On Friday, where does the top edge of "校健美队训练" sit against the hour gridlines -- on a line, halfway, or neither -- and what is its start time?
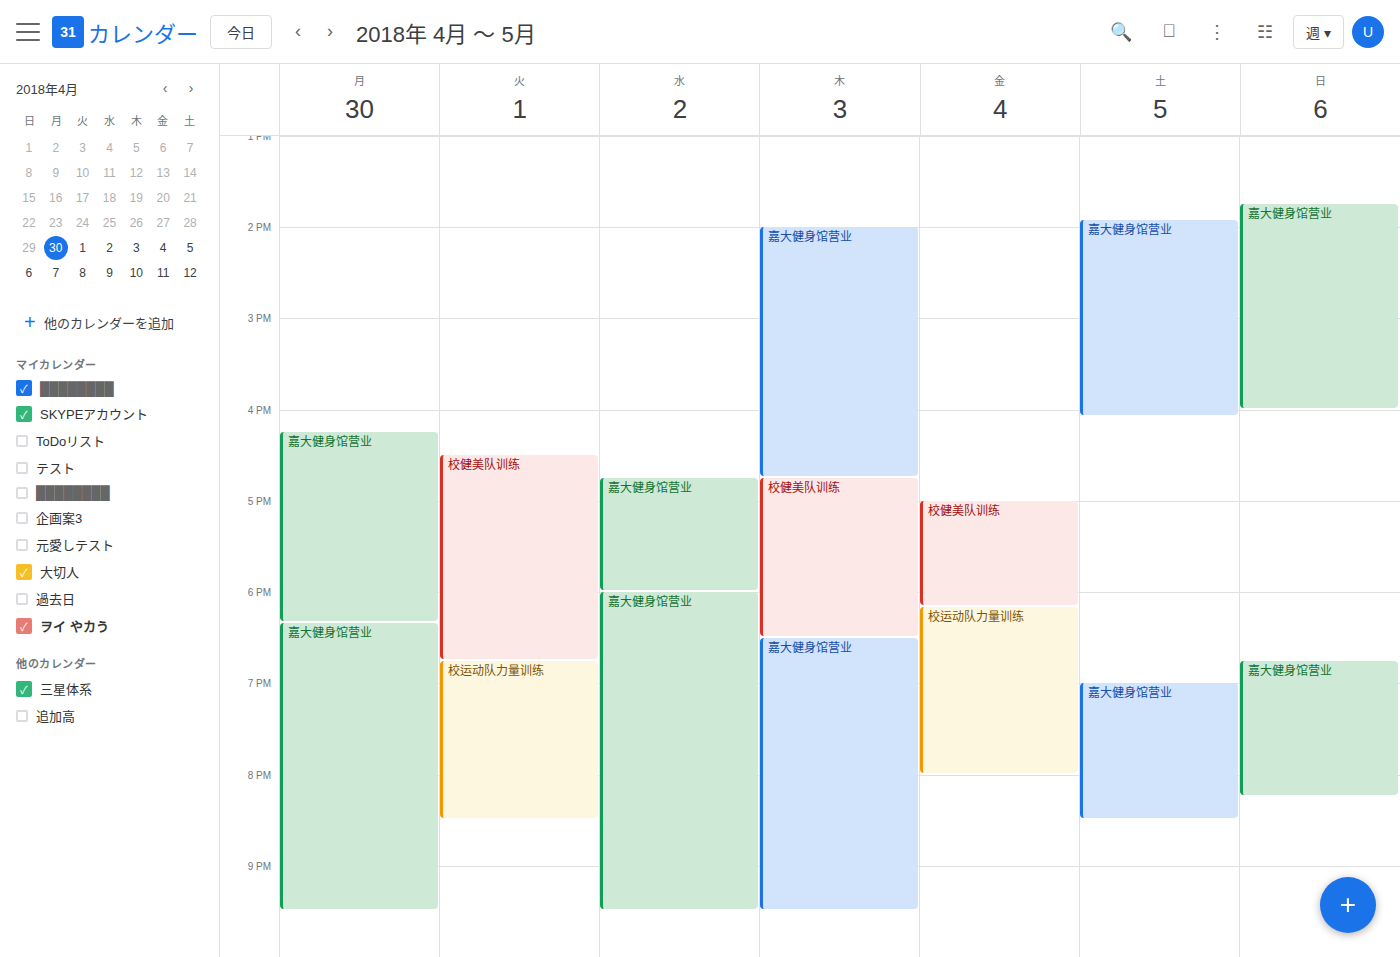
5:00 PM -- exactly on the 5 PM line.